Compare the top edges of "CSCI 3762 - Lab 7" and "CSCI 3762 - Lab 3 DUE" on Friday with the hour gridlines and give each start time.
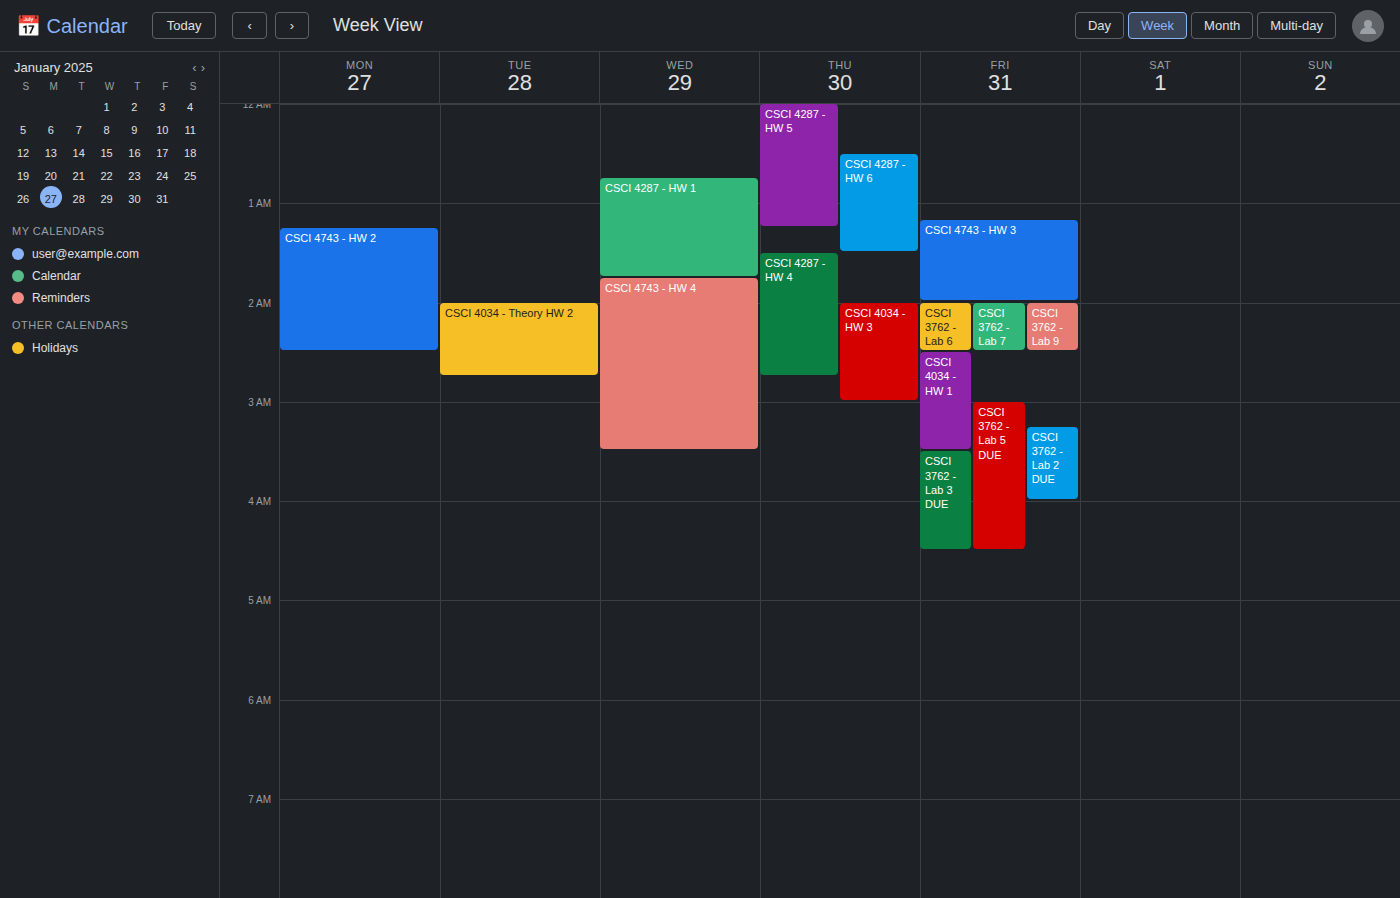
"CSCI 3762 - Lab 7": 2:00 AM, exactly on the 2 AM line. "CSCI 3762 - Lab 3 DUE": 3:30 AM, halfway between the 3 AM and 4 AM lines.